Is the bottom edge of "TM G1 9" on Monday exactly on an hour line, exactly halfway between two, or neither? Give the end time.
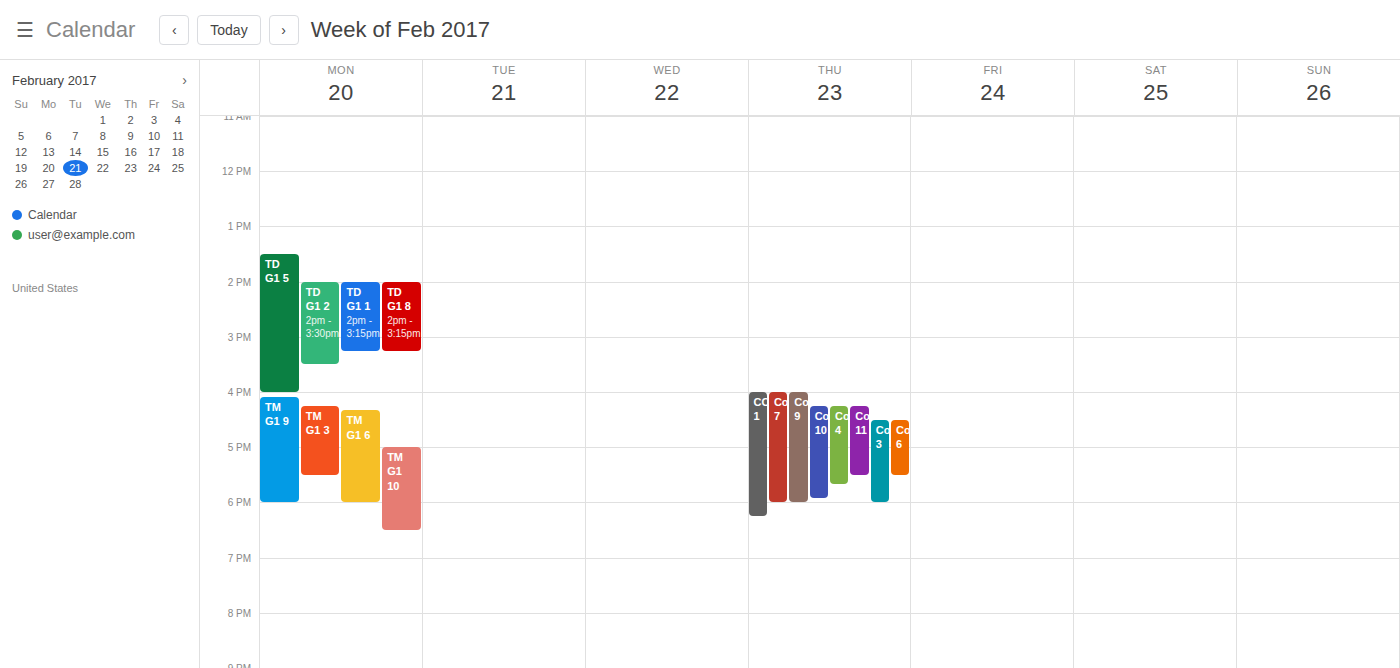
18:00 -- exactly on the 18:00 line.